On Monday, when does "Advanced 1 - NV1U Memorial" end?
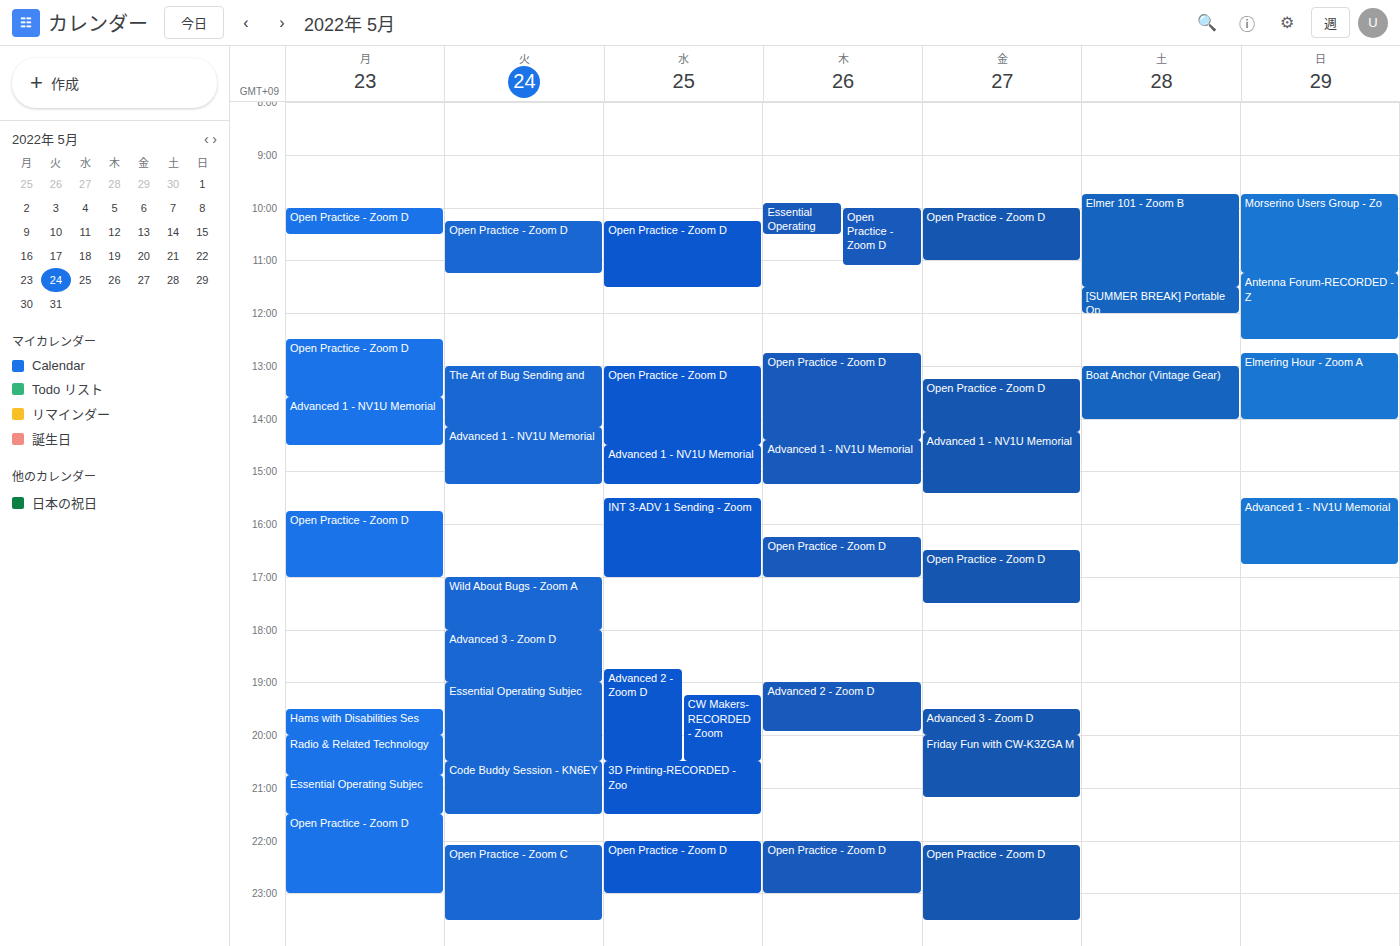
14:30